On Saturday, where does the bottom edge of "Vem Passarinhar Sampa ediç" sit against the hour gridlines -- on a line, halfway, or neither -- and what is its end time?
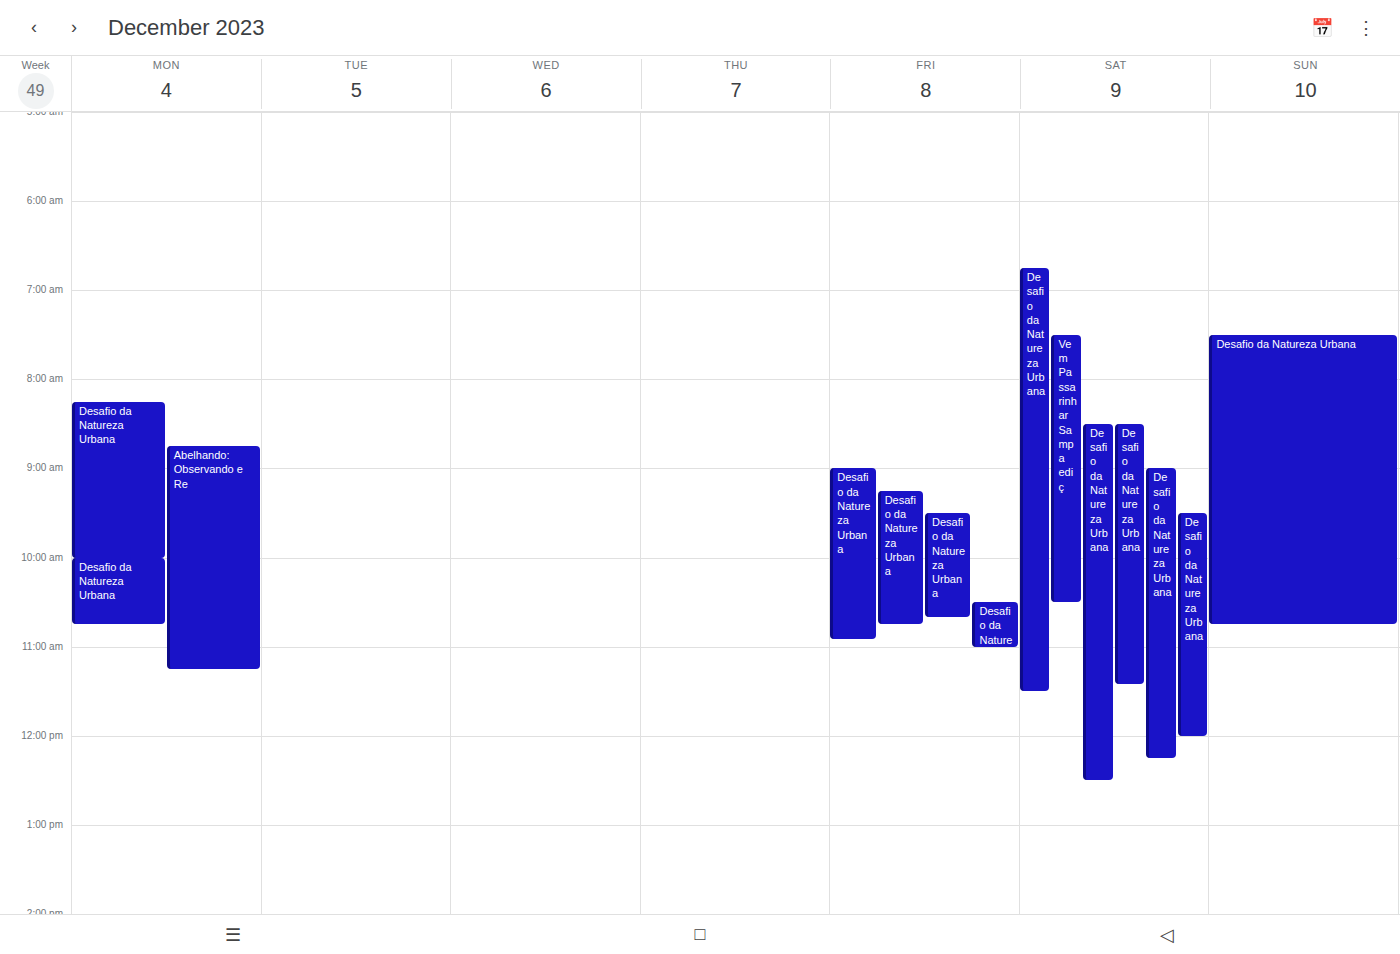
10:30 AM -- halfway between the 10 AM and 11 AM lines.